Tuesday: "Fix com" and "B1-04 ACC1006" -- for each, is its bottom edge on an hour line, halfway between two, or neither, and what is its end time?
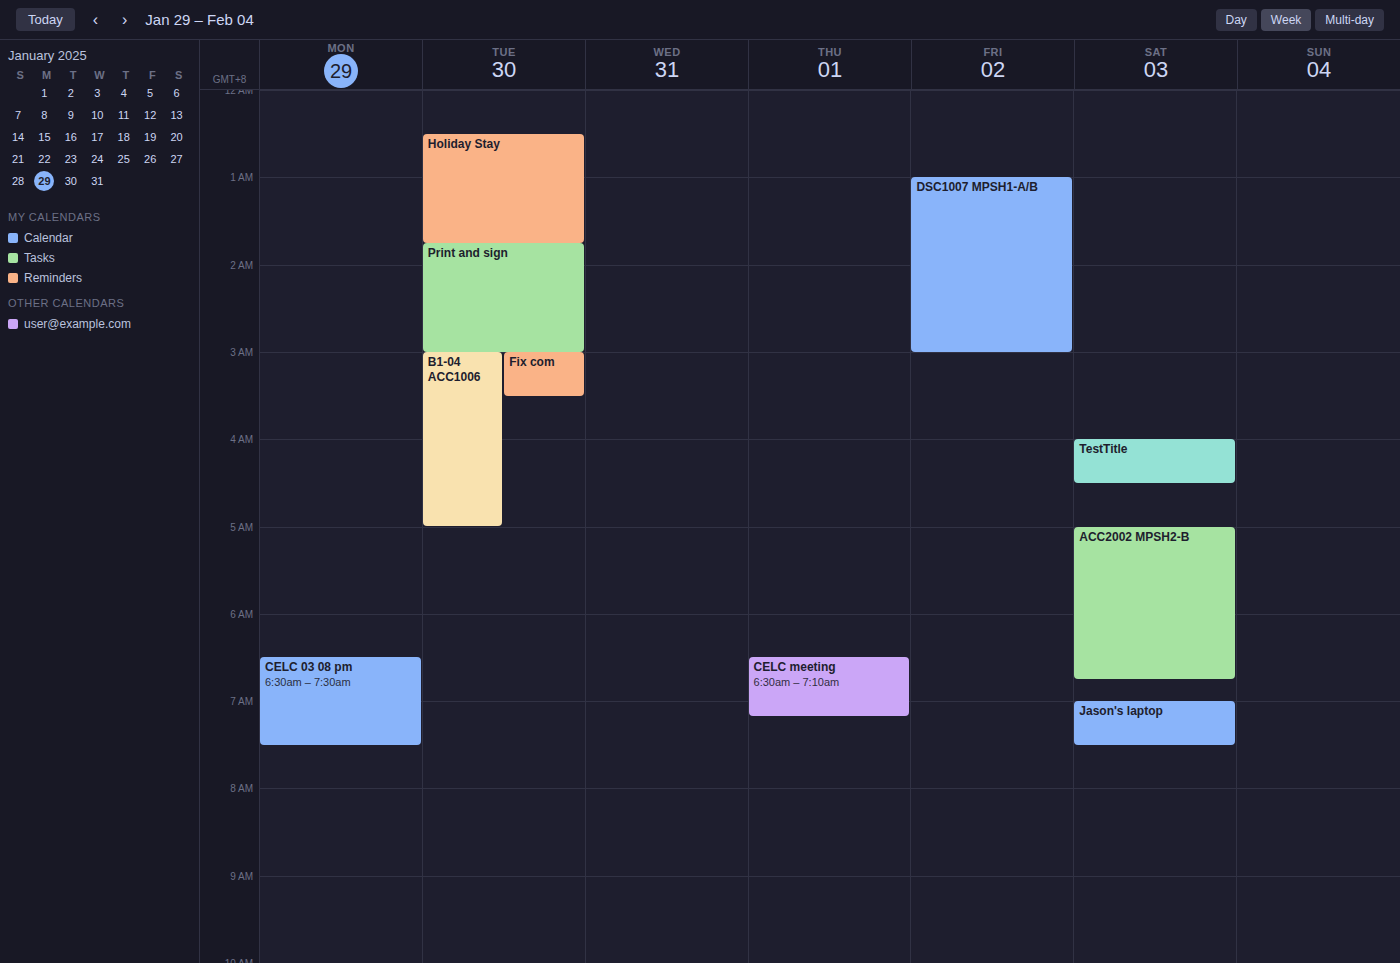
"Fix com": 3:30 AM, halfway between the 3 AM and 4 AM lines. "B1-04 ACC1006": 5:00 AM, exactly on the 5 AM line.